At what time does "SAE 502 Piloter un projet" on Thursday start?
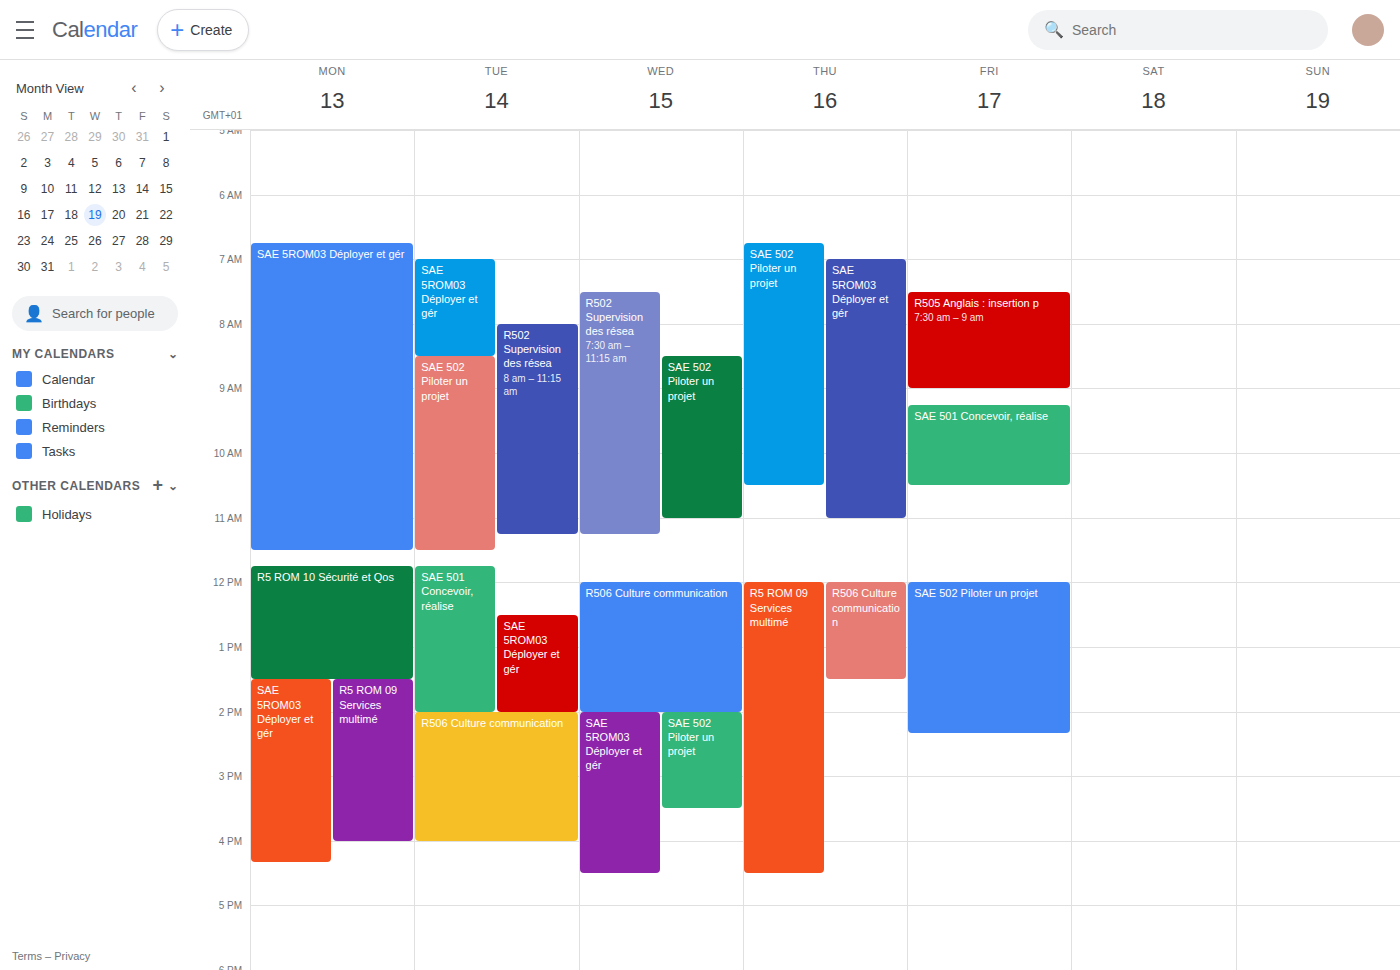
6:45 AM